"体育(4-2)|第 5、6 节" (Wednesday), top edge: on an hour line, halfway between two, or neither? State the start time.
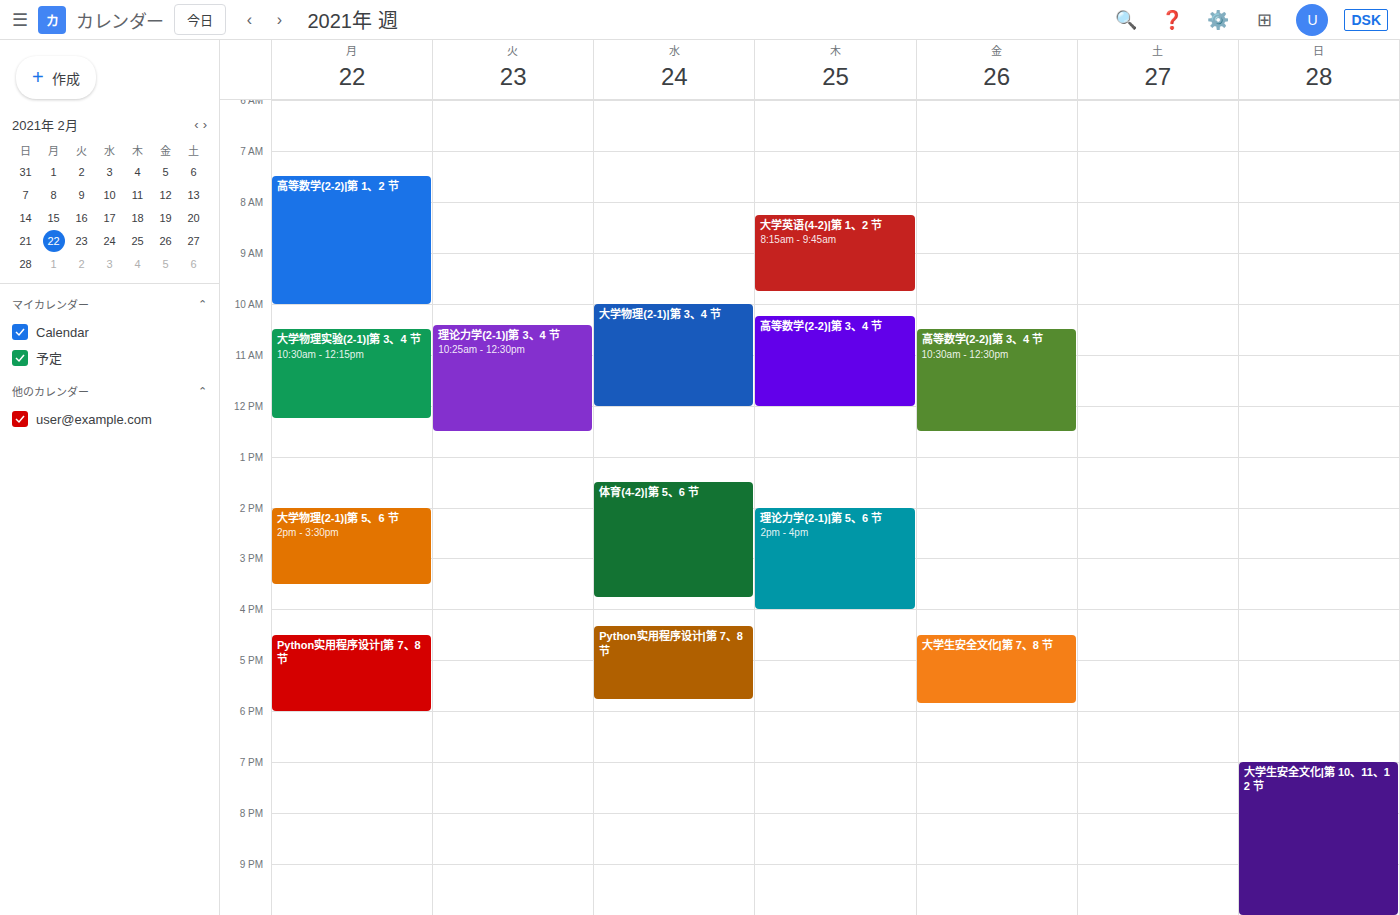
1:30 PM -- halfway between the 1 PM and 2 PM lines.